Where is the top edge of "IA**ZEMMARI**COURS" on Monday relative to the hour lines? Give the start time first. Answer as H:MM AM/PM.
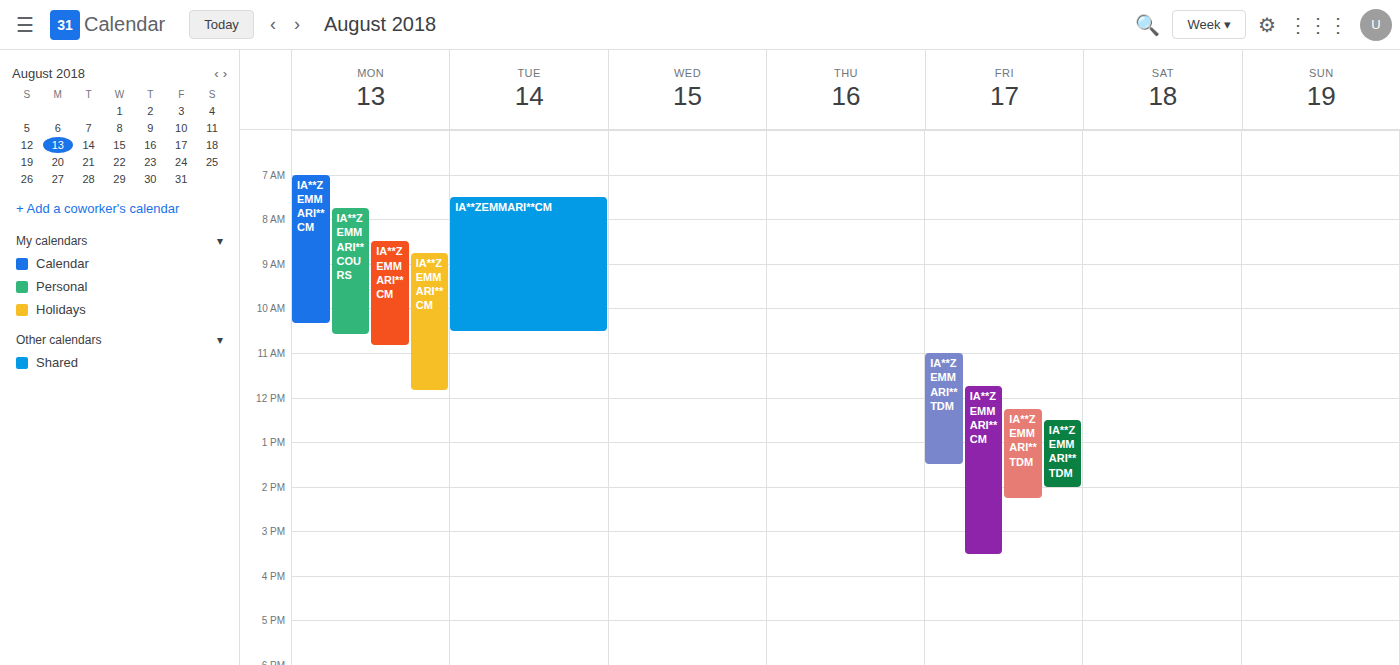
7:45 AM -- neither: three quarters of the way from the 7 AM line to the 8 AM line.